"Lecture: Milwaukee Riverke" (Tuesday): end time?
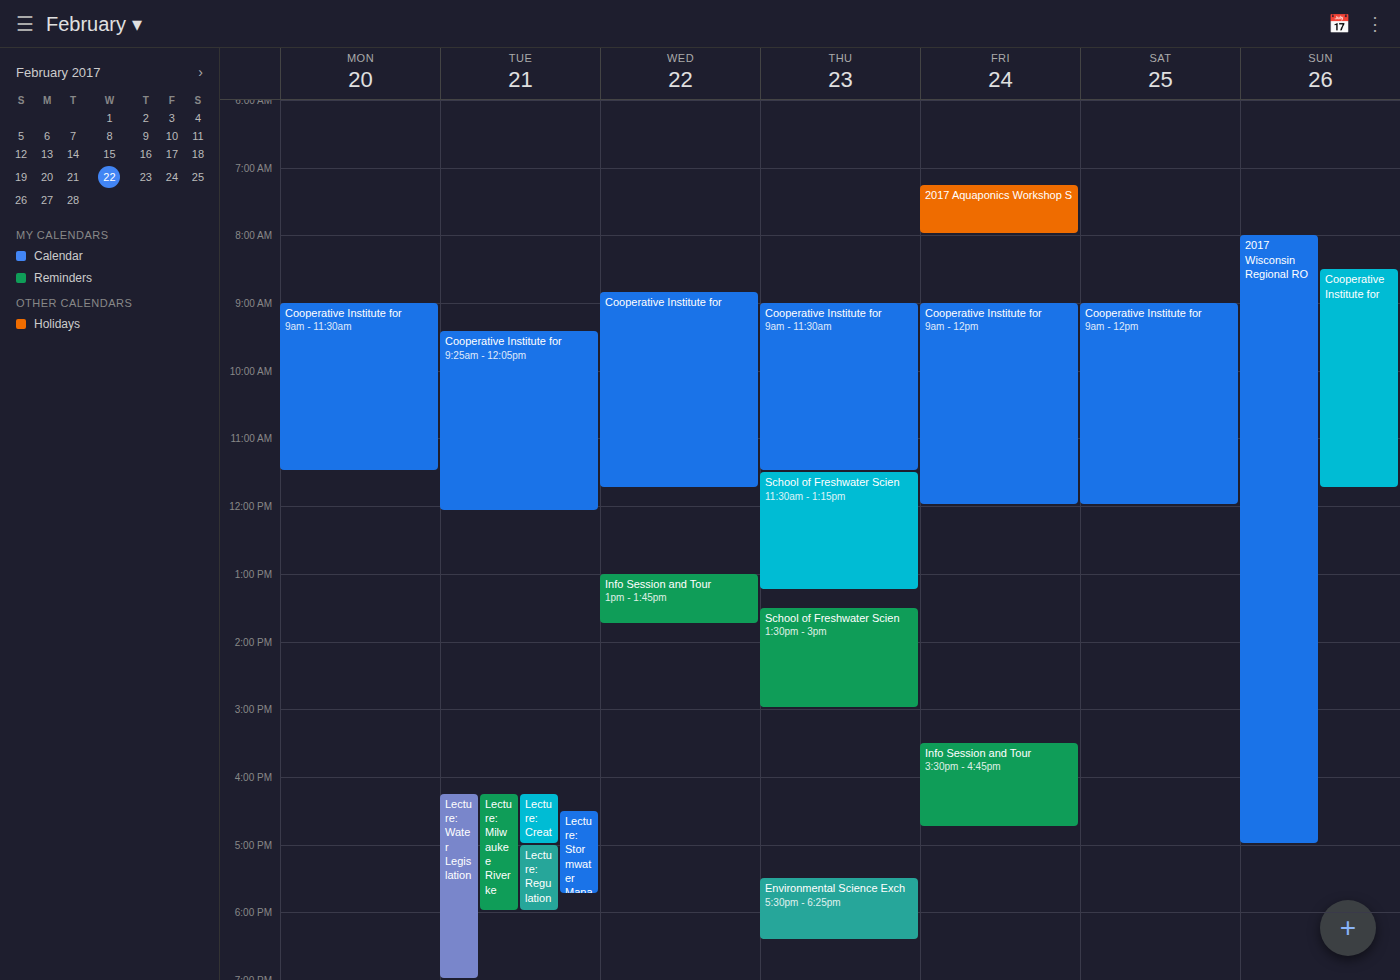
6:00 PM